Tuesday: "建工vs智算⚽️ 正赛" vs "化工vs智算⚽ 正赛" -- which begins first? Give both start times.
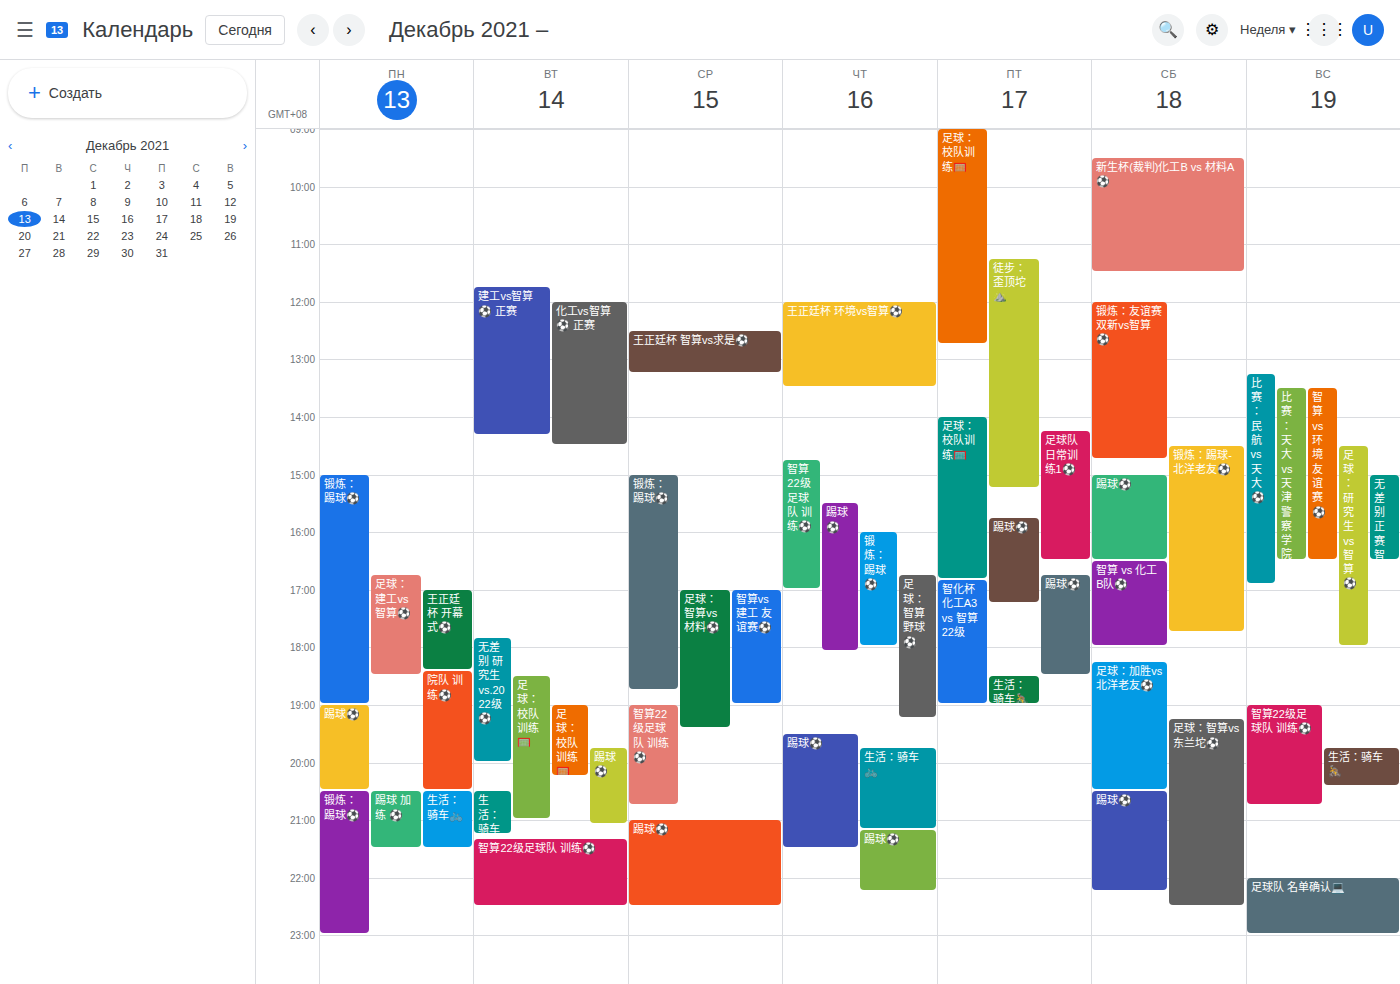
"建工vs智算⚽️ 正赛" 11:45 AM; "化工vs智算⚽ 正赛" 12:00 PM.